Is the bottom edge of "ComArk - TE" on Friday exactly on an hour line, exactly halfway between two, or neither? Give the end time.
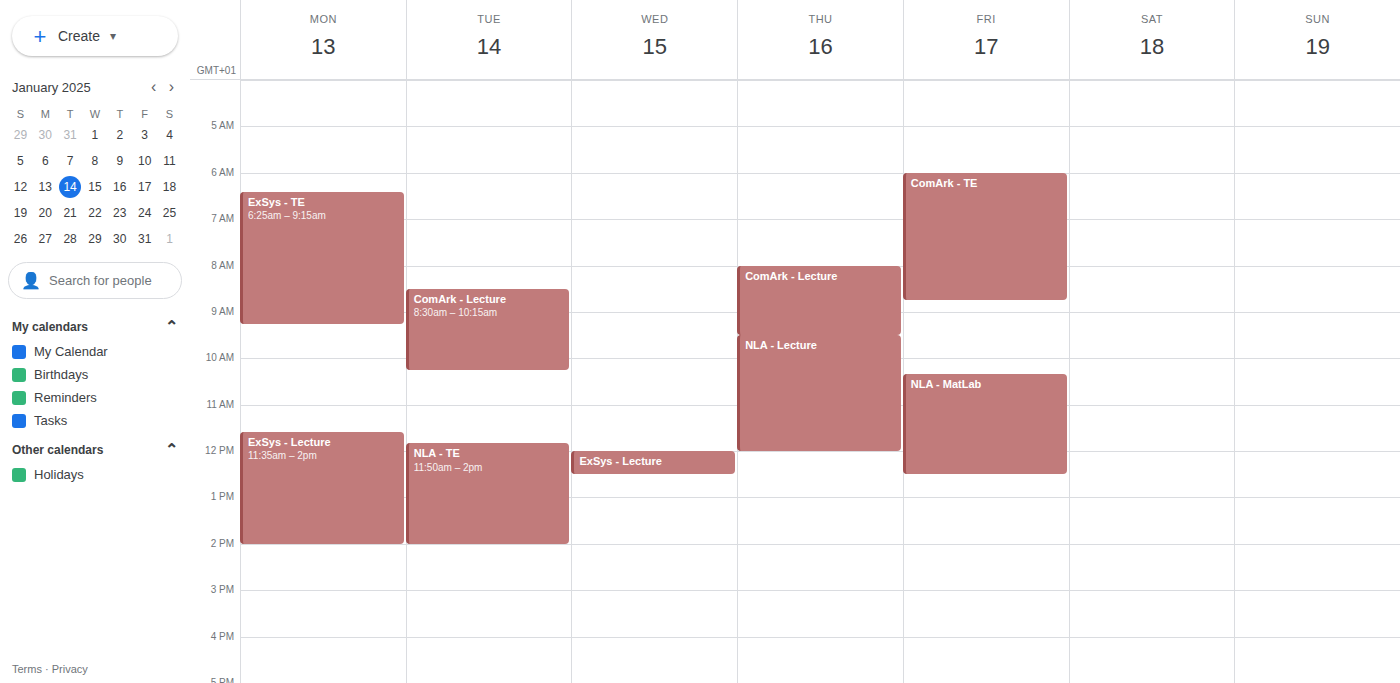
8:45 AM -- neither: three quarters of the way from the 8 AM line to the 9 AM line.